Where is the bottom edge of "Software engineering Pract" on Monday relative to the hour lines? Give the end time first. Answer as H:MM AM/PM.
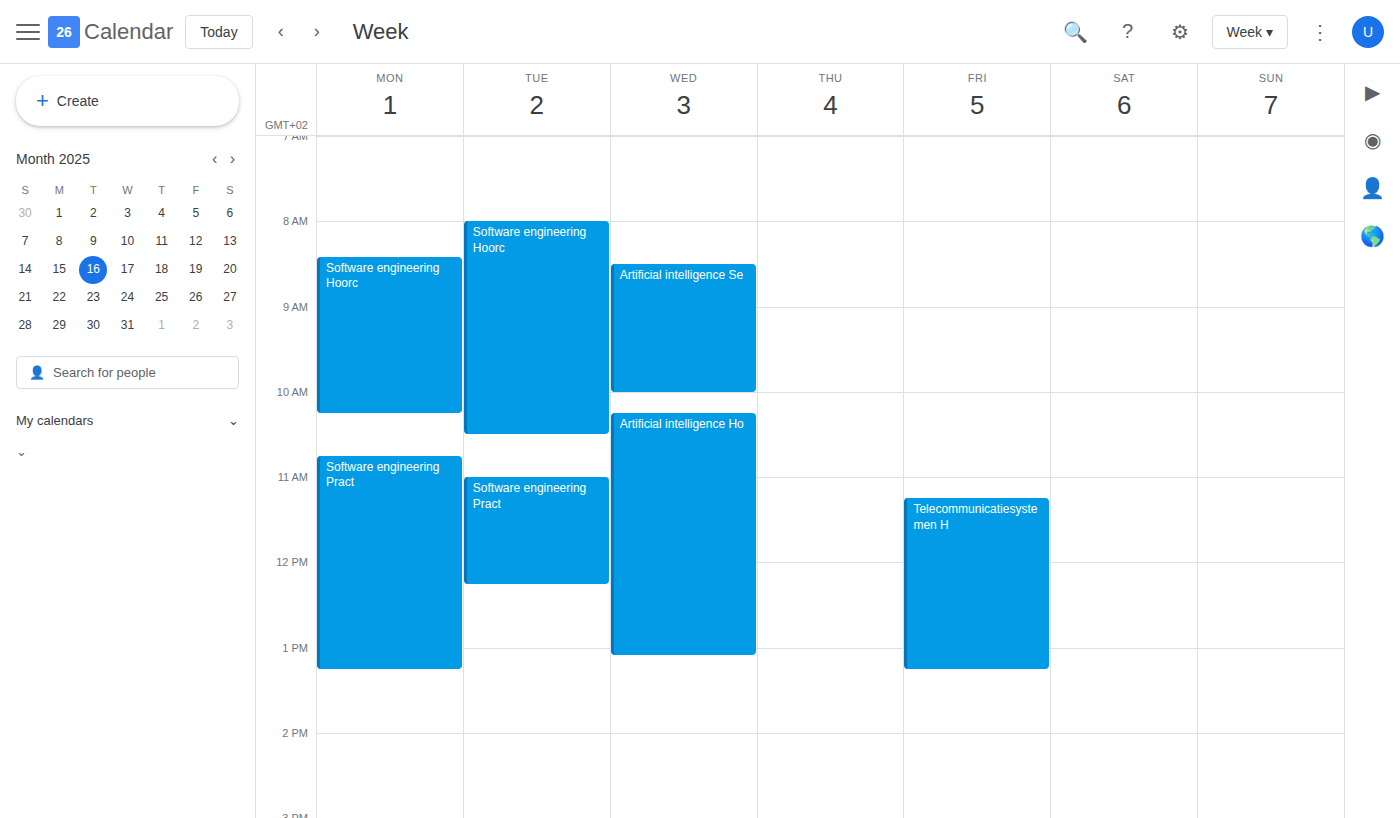
1:15 PM -- neither: a quarter of the way from the 1 PM line to the 2 PM line.